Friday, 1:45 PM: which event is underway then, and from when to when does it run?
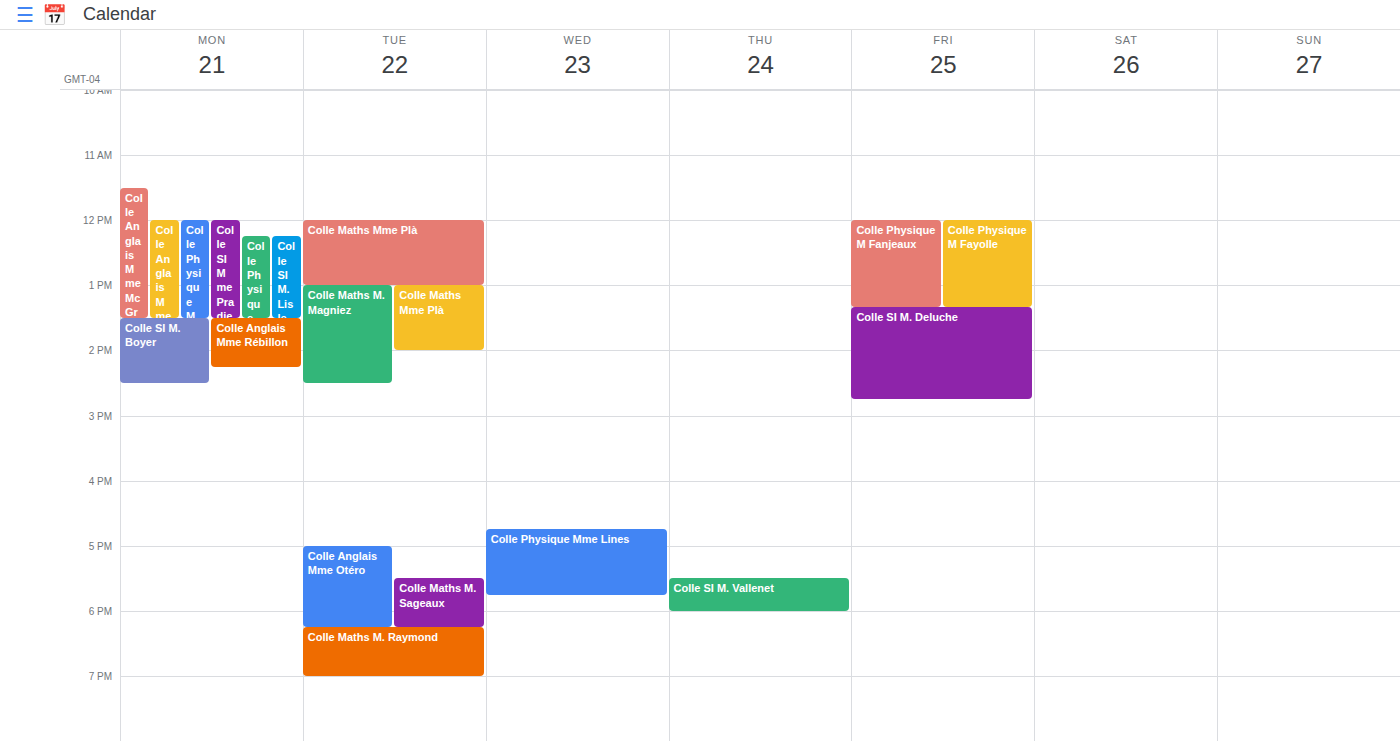
"Colle SI M. Deluche", 1:20 PM to 2:45 PM